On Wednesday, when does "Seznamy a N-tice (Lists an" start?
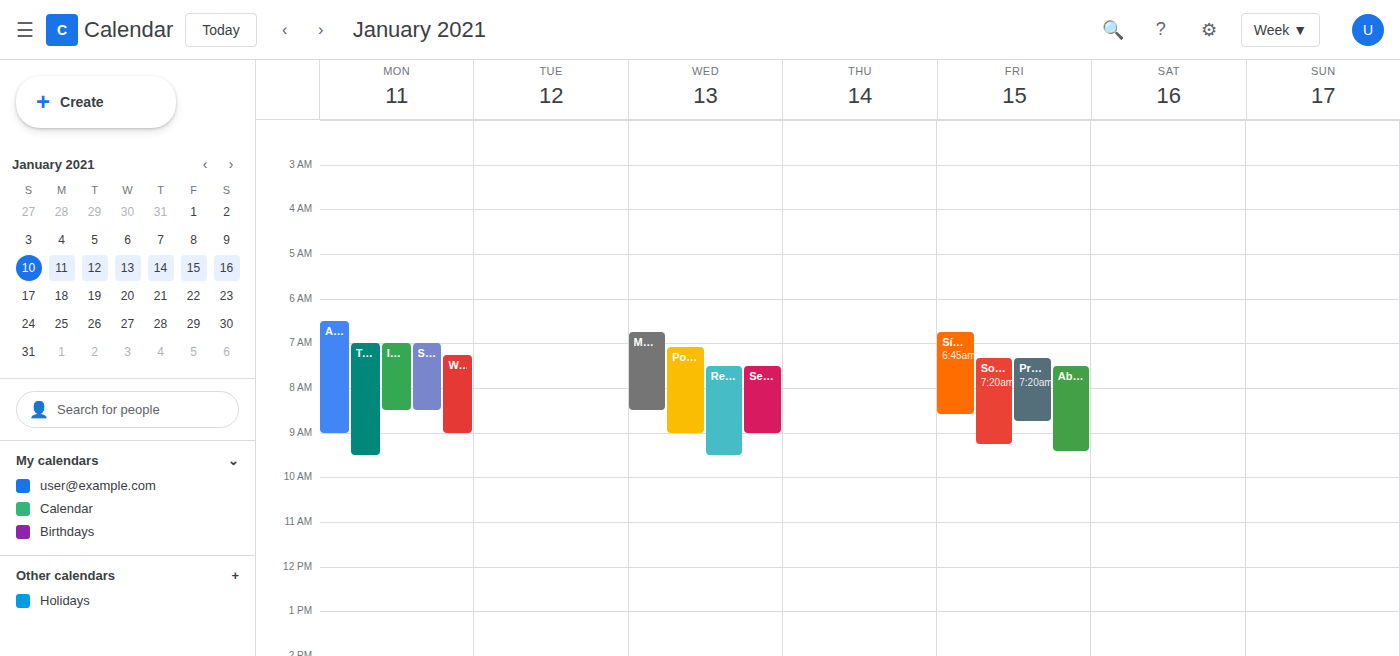
7:30 AM